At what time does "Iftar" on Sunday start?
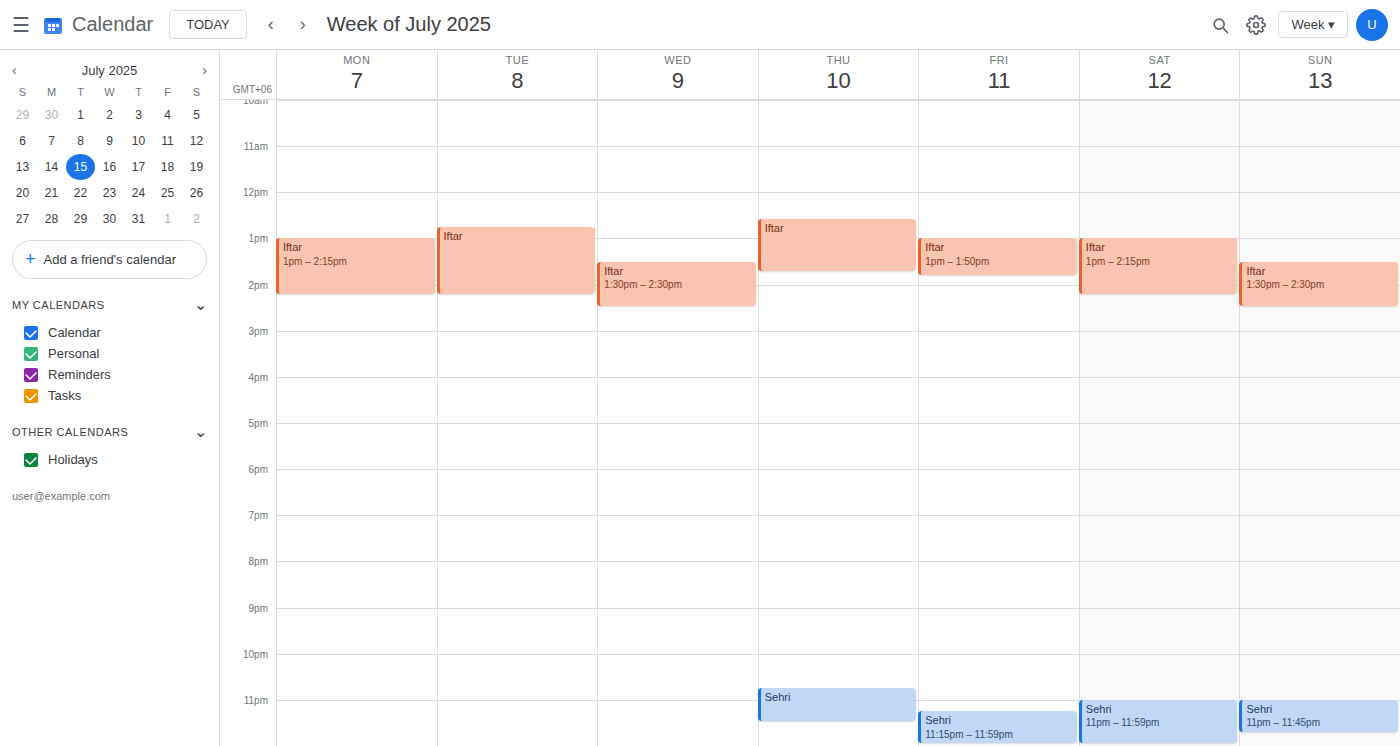
1:30 PM